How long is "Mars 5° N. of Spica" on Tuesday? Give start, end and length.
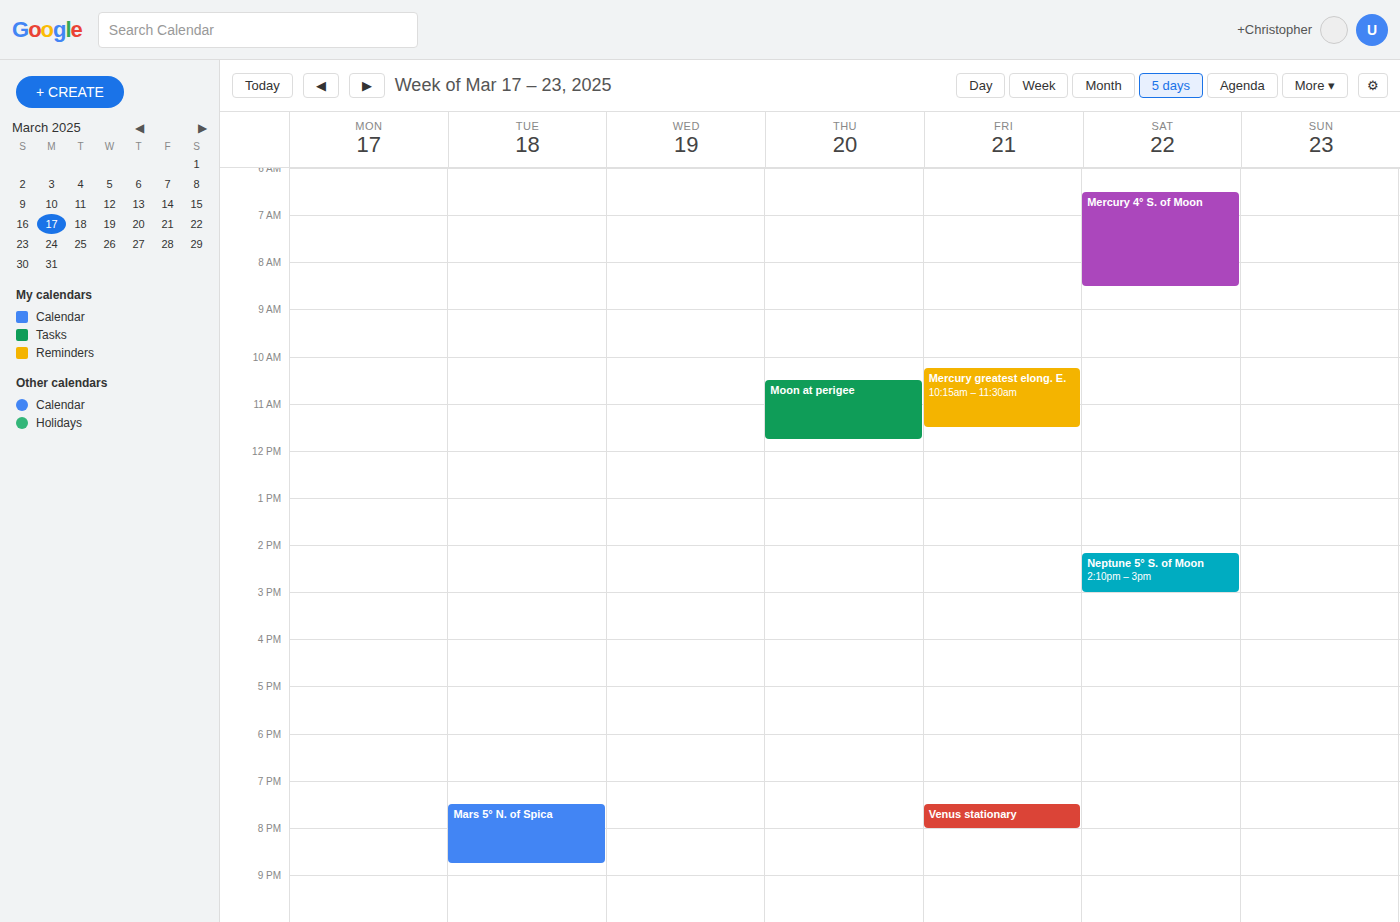
7:30 PM to 8:45 PM, 1 hour 15 minutes